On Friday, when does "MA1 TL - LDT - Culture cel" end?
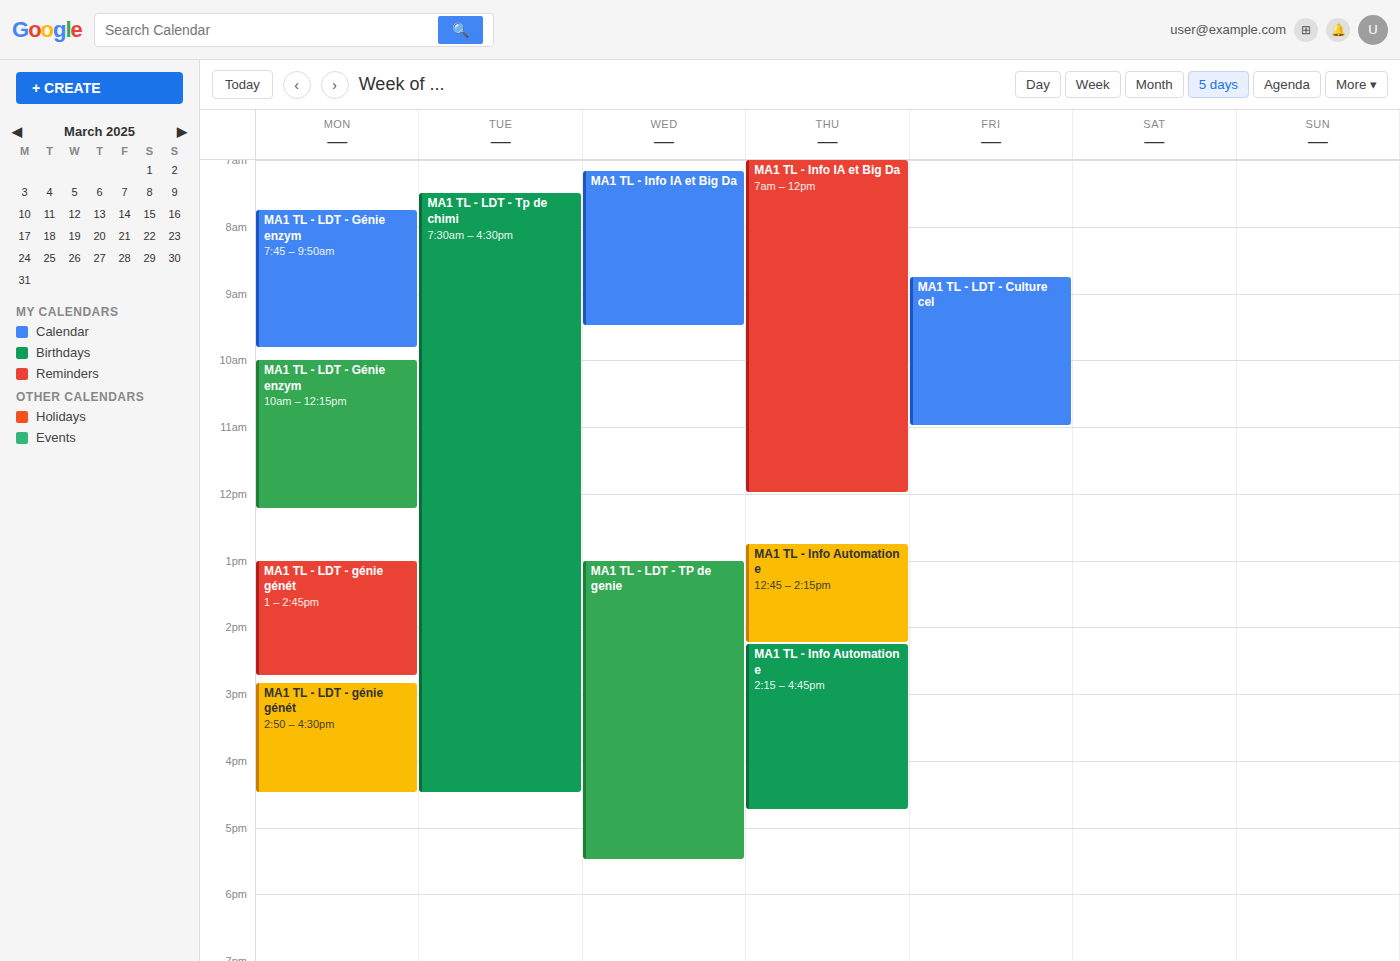
11:00 AM